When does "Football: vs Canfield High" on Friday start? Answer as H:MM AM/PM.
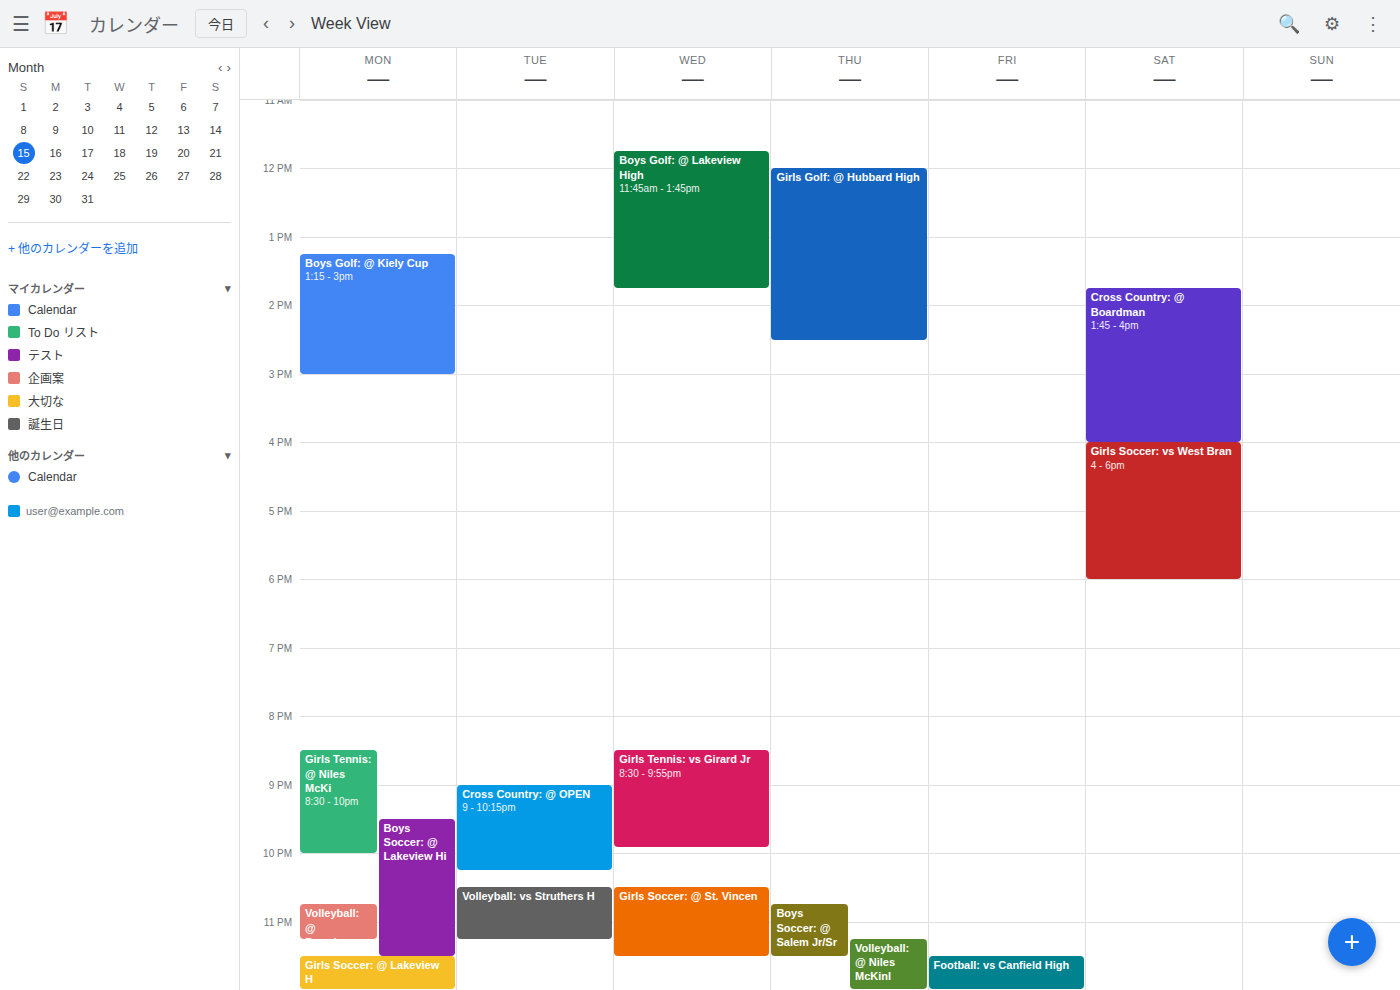
11:30 PM